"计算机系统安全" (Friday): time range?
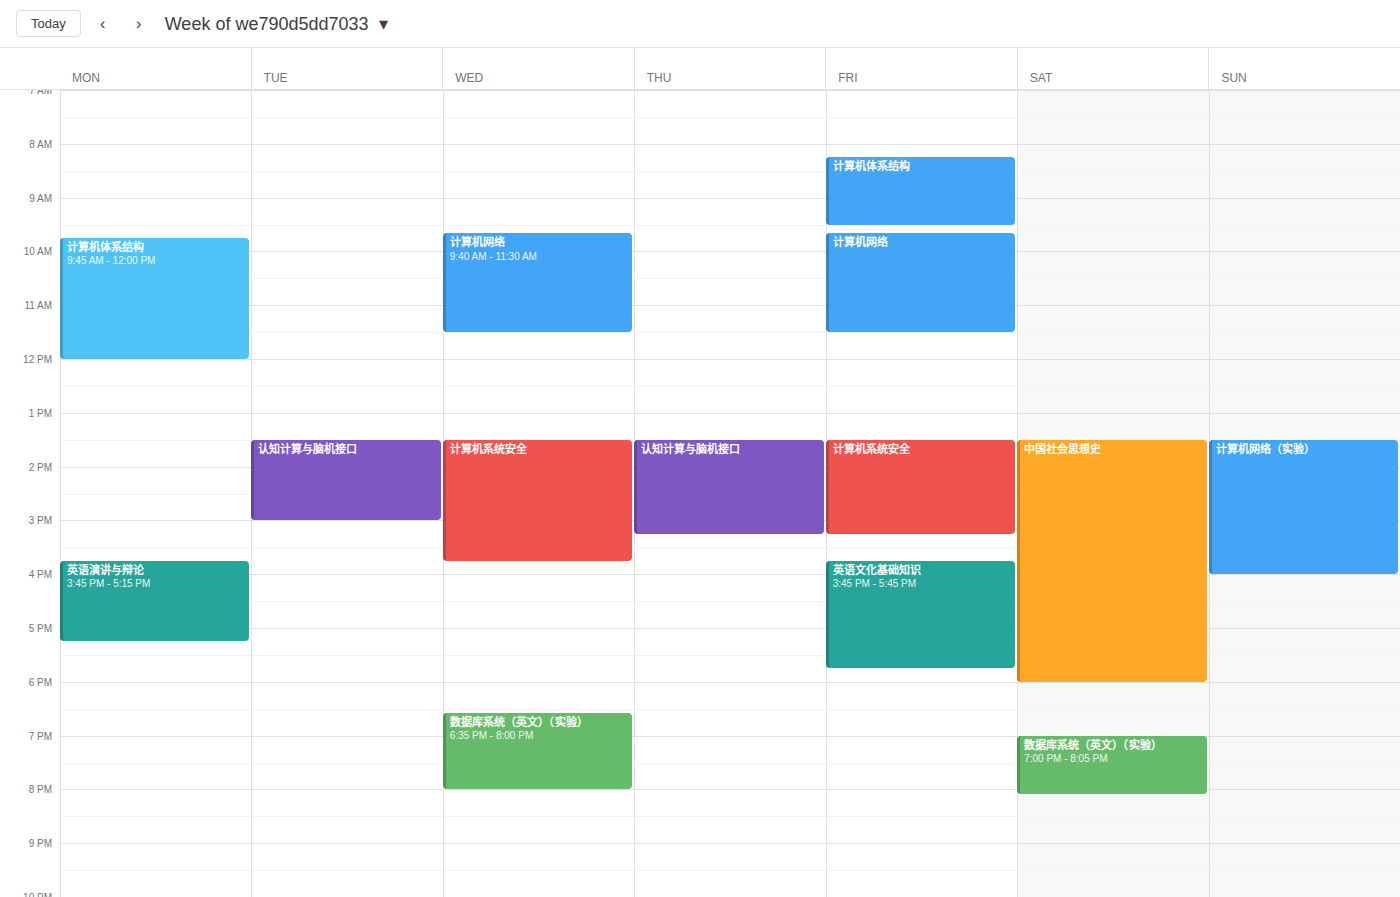
1:30 PM to 3:15 PM